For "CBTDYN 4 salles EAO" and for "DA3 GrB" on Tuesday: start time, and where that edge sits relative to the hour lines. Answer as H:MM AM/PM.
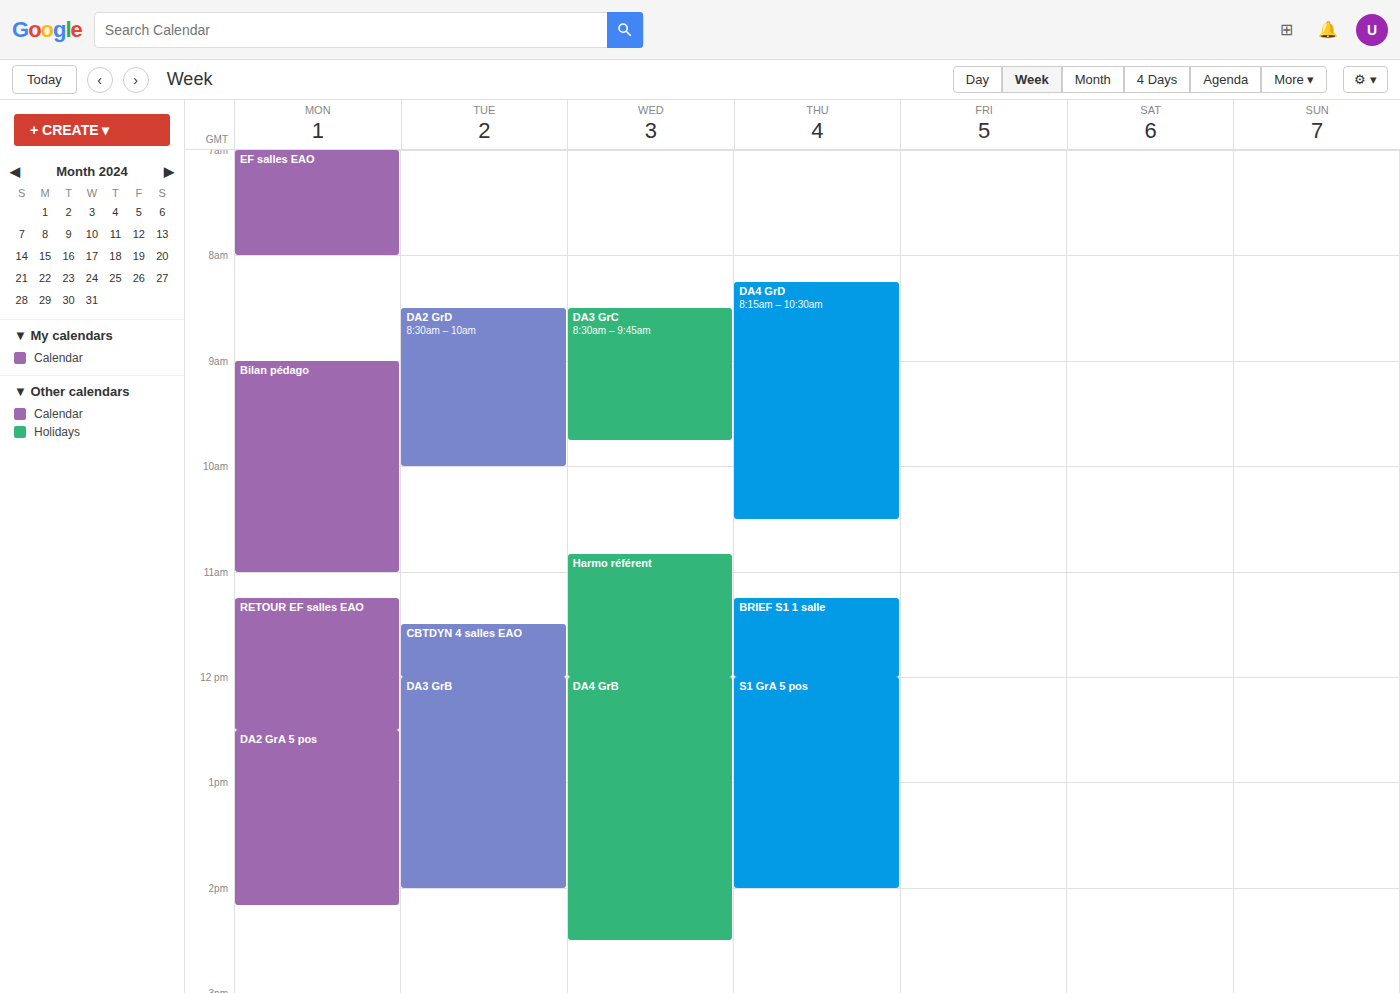
"CBTDYN 4 salles EAO": 11:30 AM, halfway between the 11 AM and 12 PM lines. "DA3 GrB": 12:00 PM, exactly on the 12 PM line.